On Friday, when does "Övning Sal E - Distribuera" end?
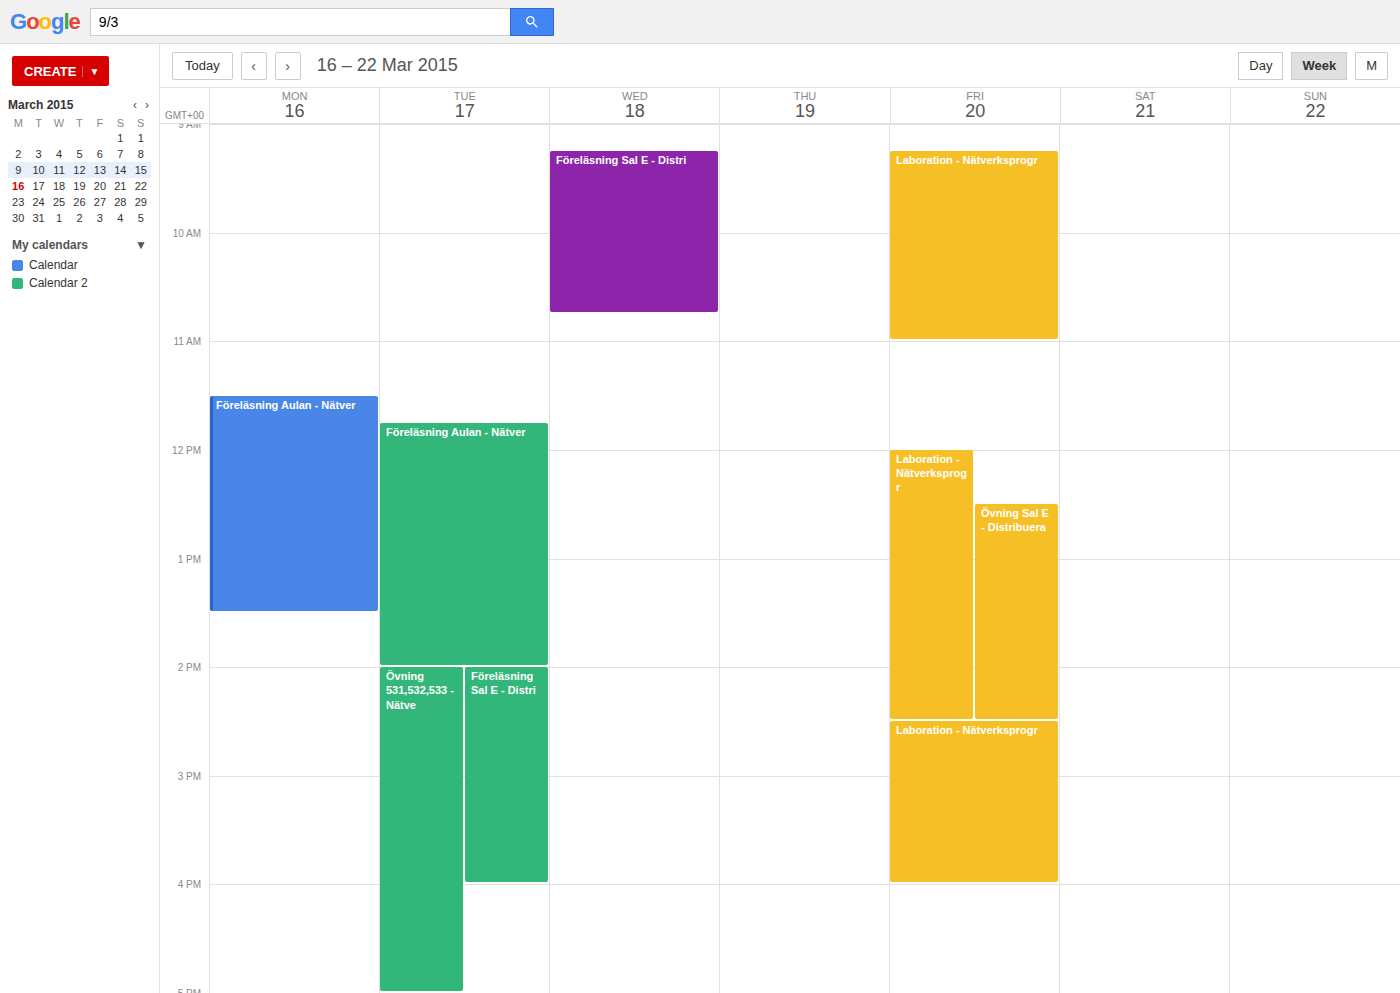
2:30 PM